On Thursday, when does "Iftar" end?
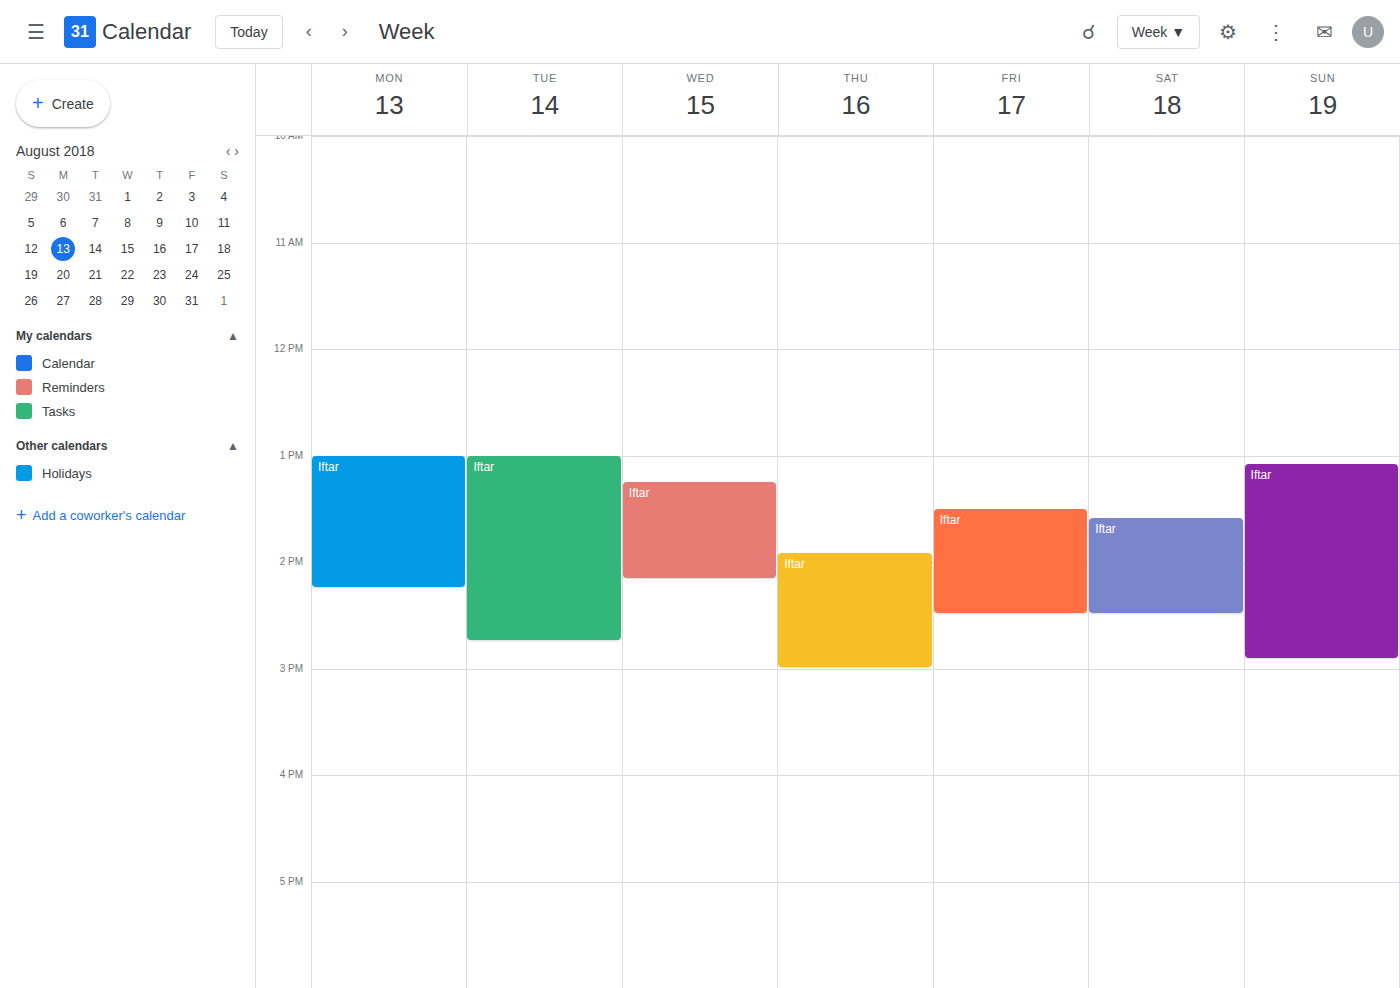
3:00 PM